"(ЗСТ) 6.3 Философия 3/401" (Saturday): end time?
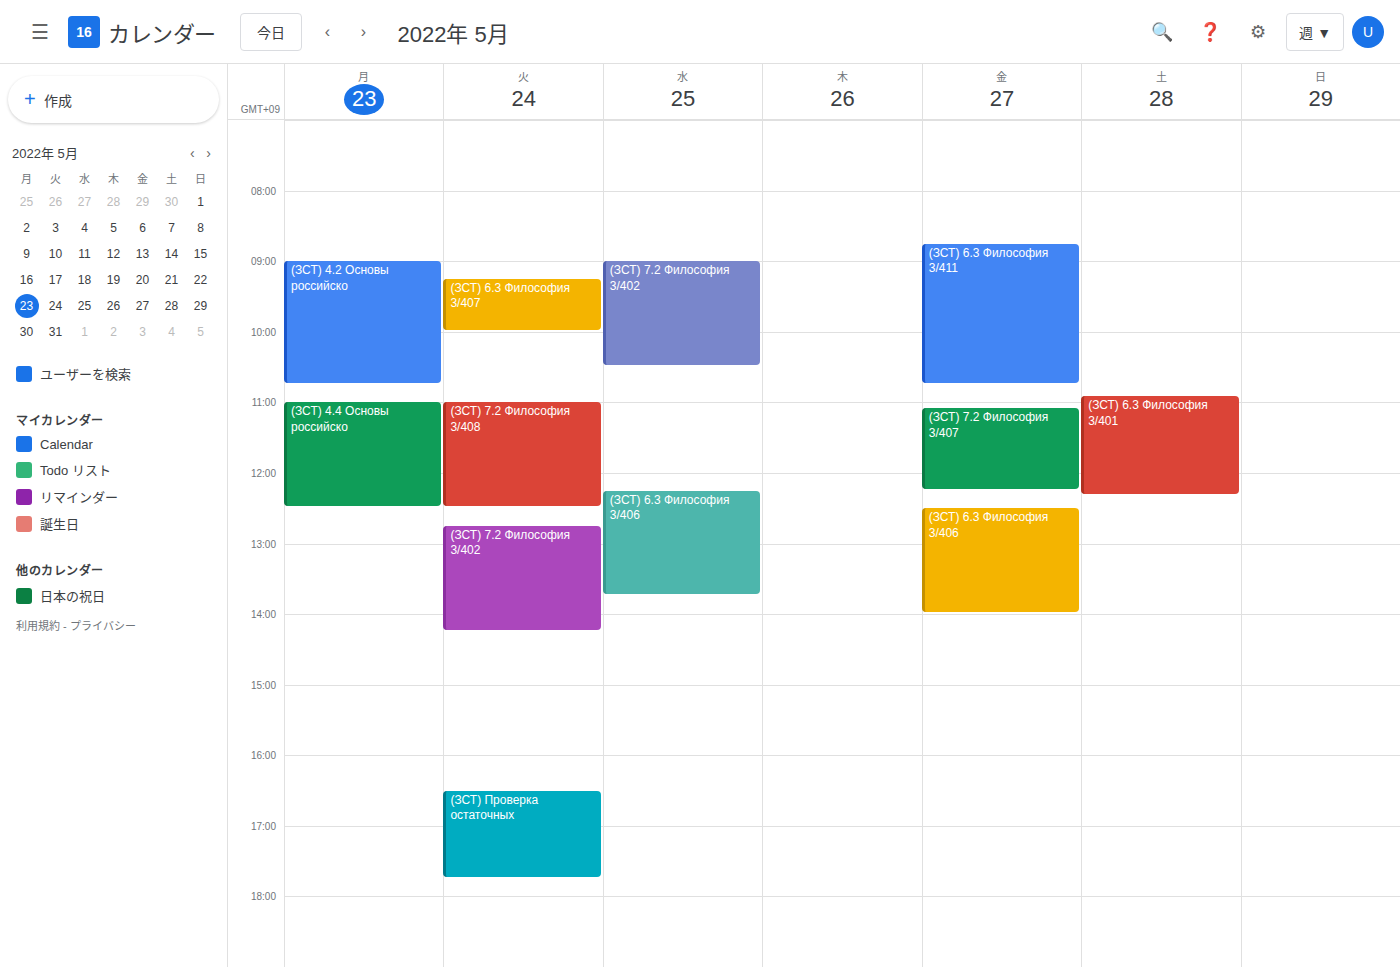
12:20 PM